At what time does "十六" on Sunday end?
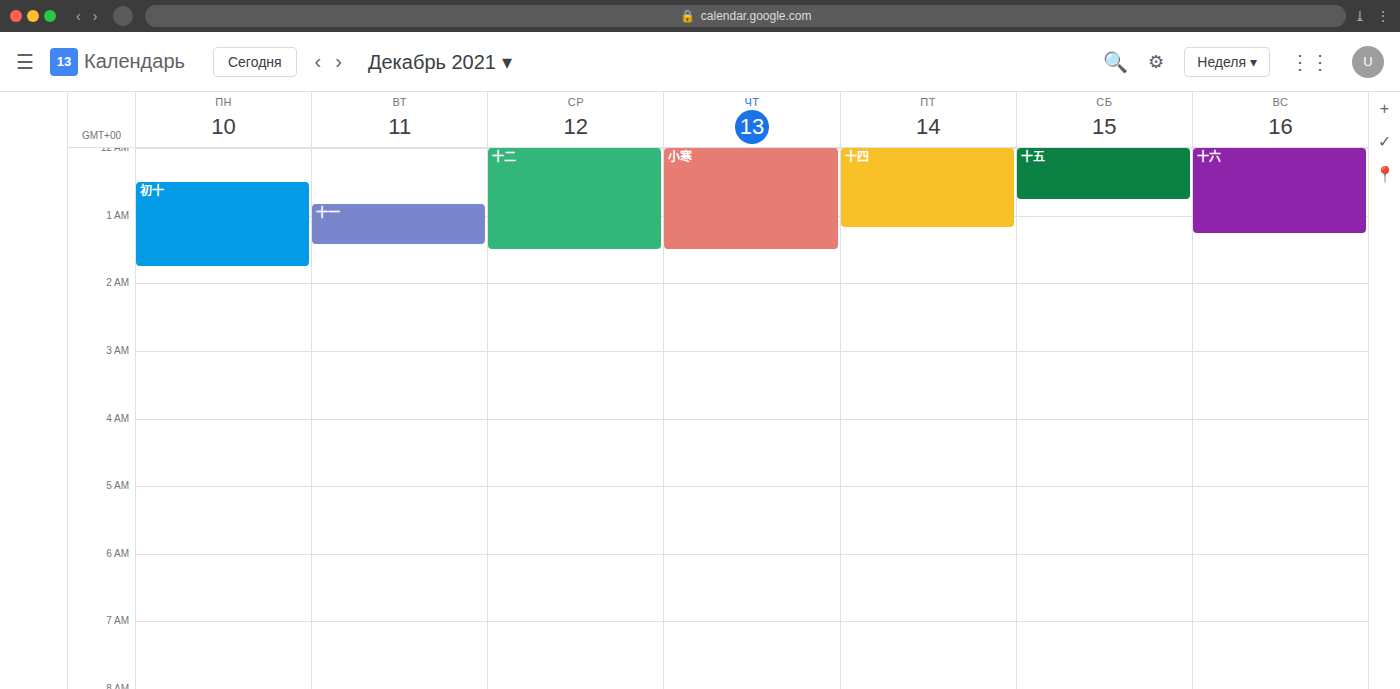
1:15 AM